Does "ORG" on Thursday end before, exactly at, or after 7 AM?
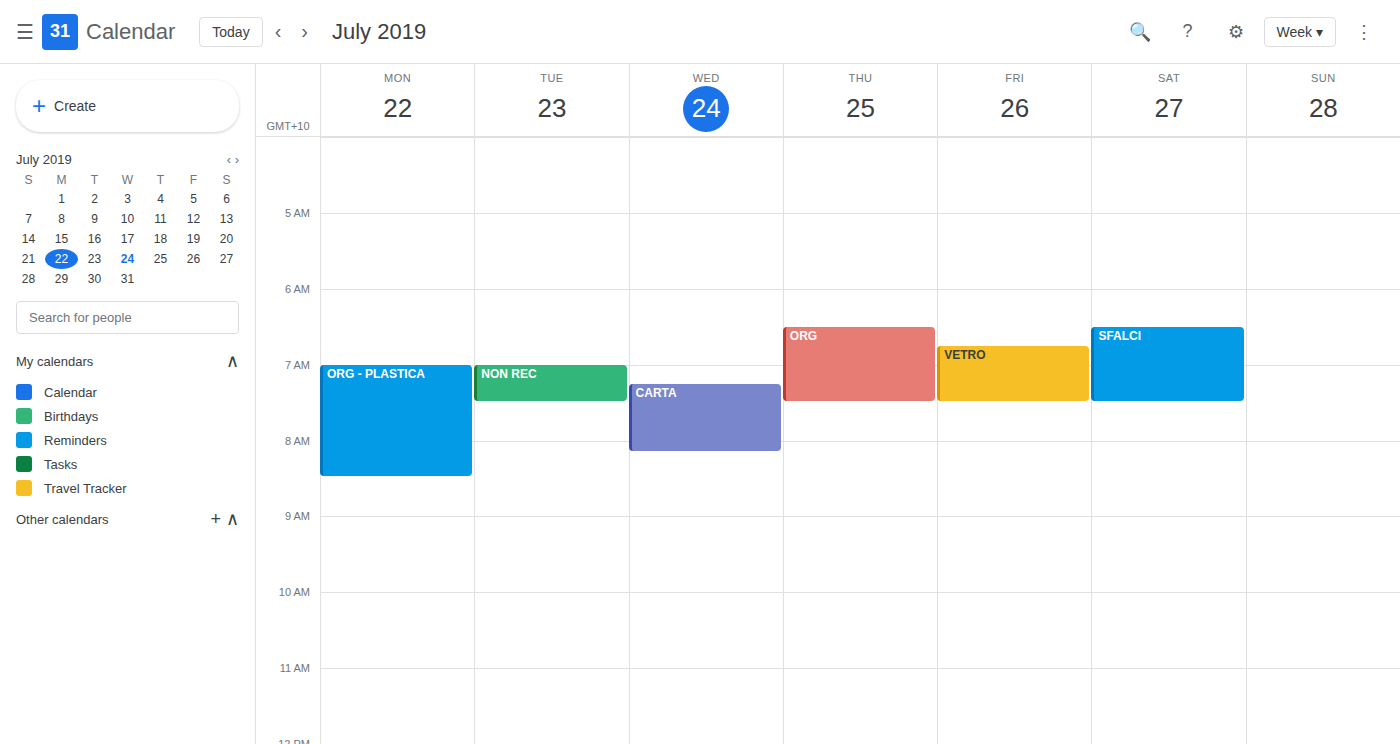
7:30 AM -- after 7 AM, 30 minutes below the 7 AM line.